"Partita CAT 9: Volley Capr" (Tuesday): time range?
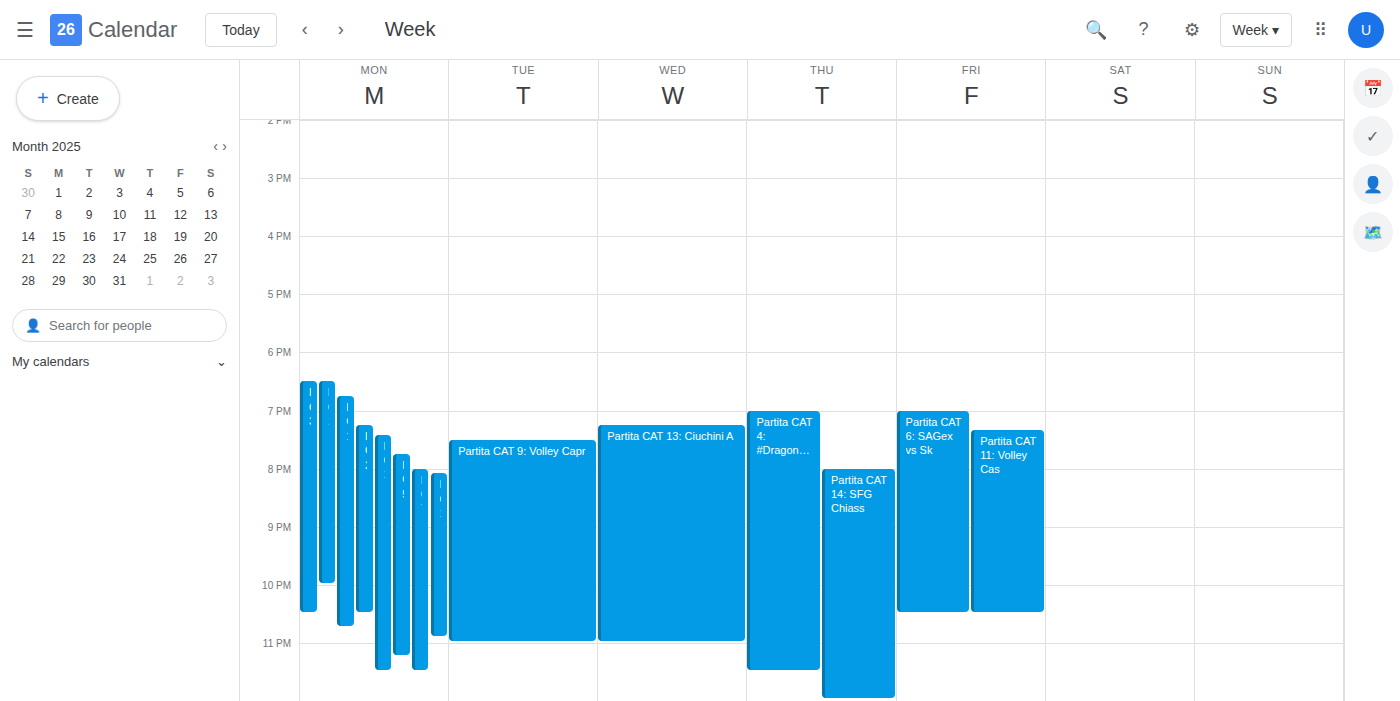
7:30 PM to 11:00 PM